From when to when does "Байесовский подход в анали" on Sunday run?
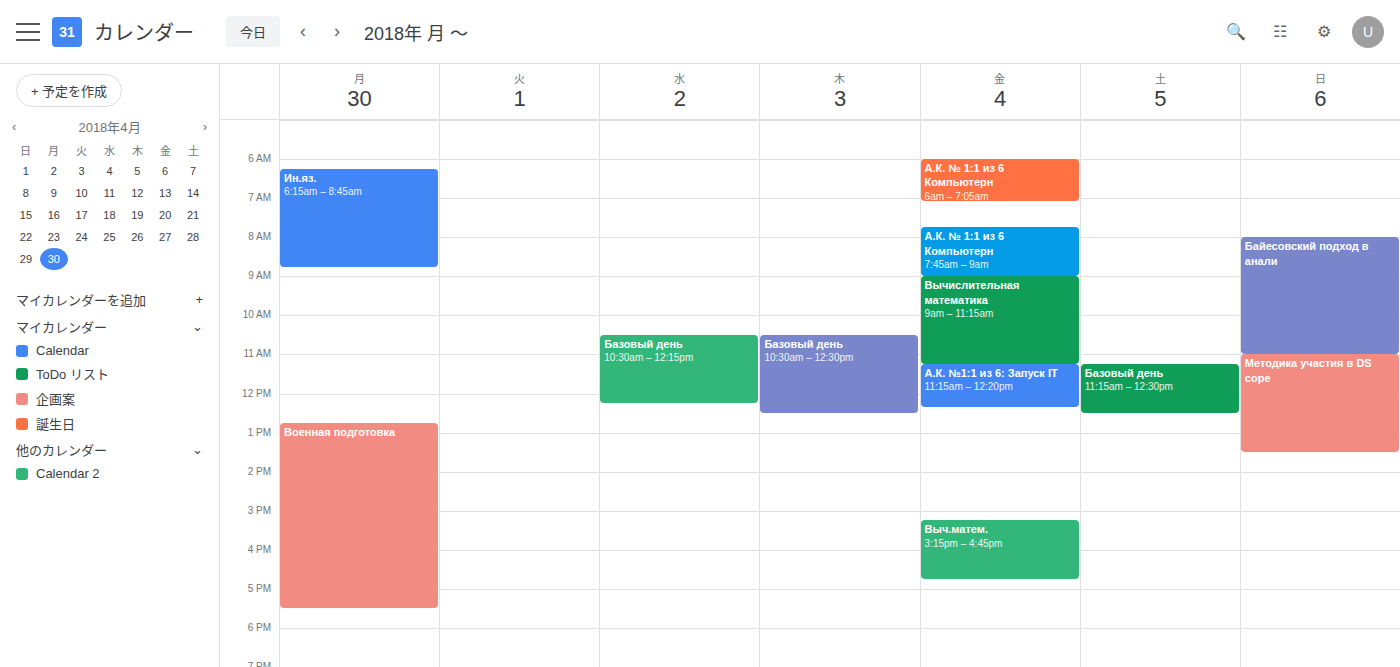
08:00 to 11:00